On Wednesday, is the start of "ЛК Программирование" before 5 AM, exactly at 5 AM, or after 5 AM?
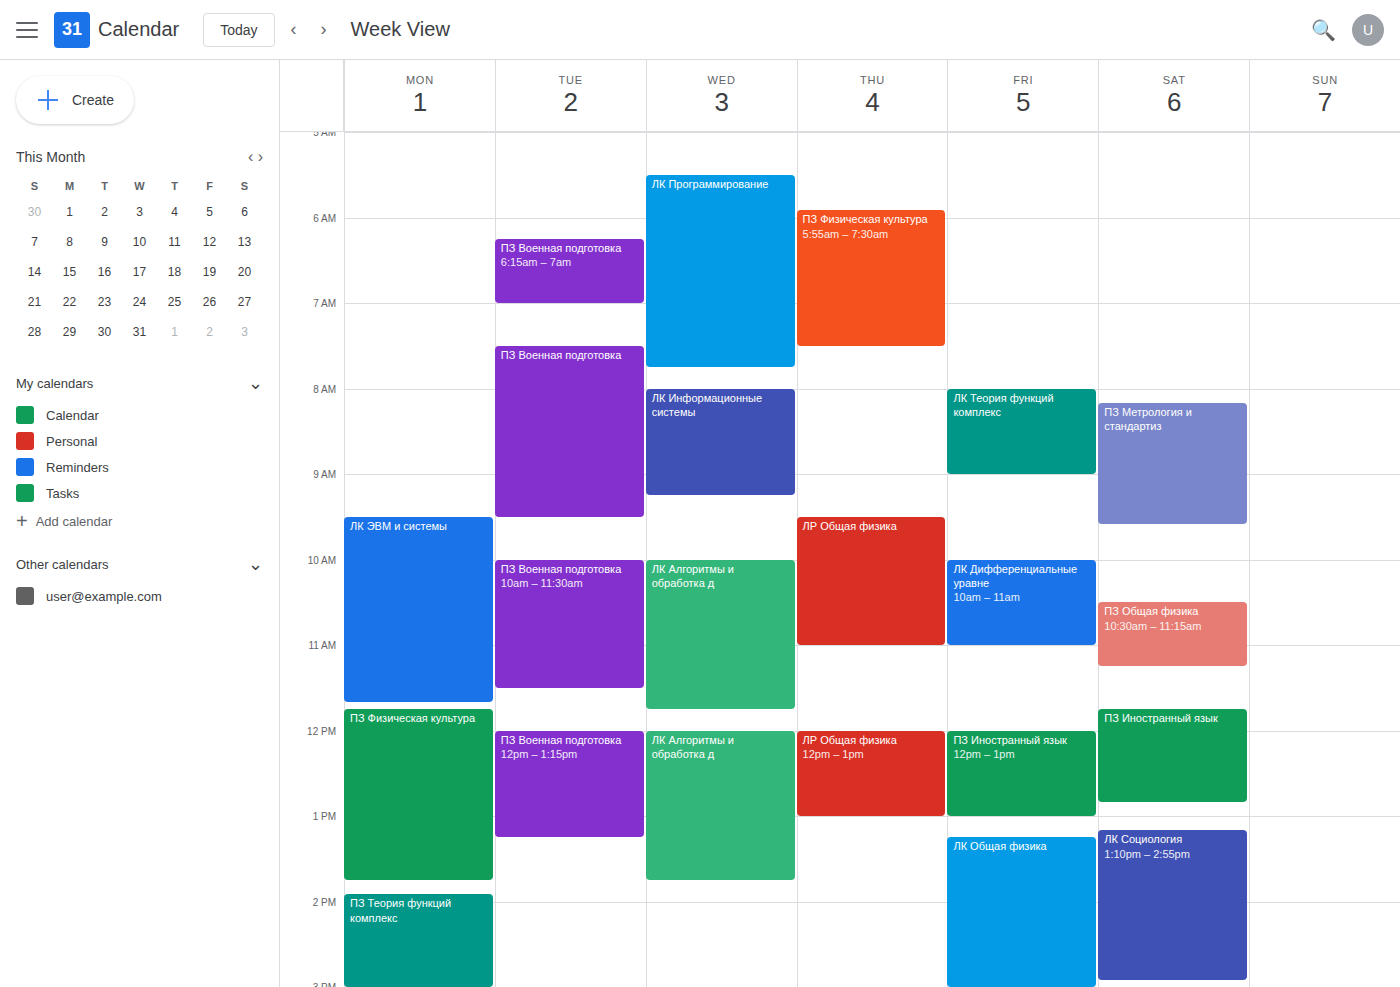
5:30 AM -- after 5 AM, 30 minutes below the 5 AM line.